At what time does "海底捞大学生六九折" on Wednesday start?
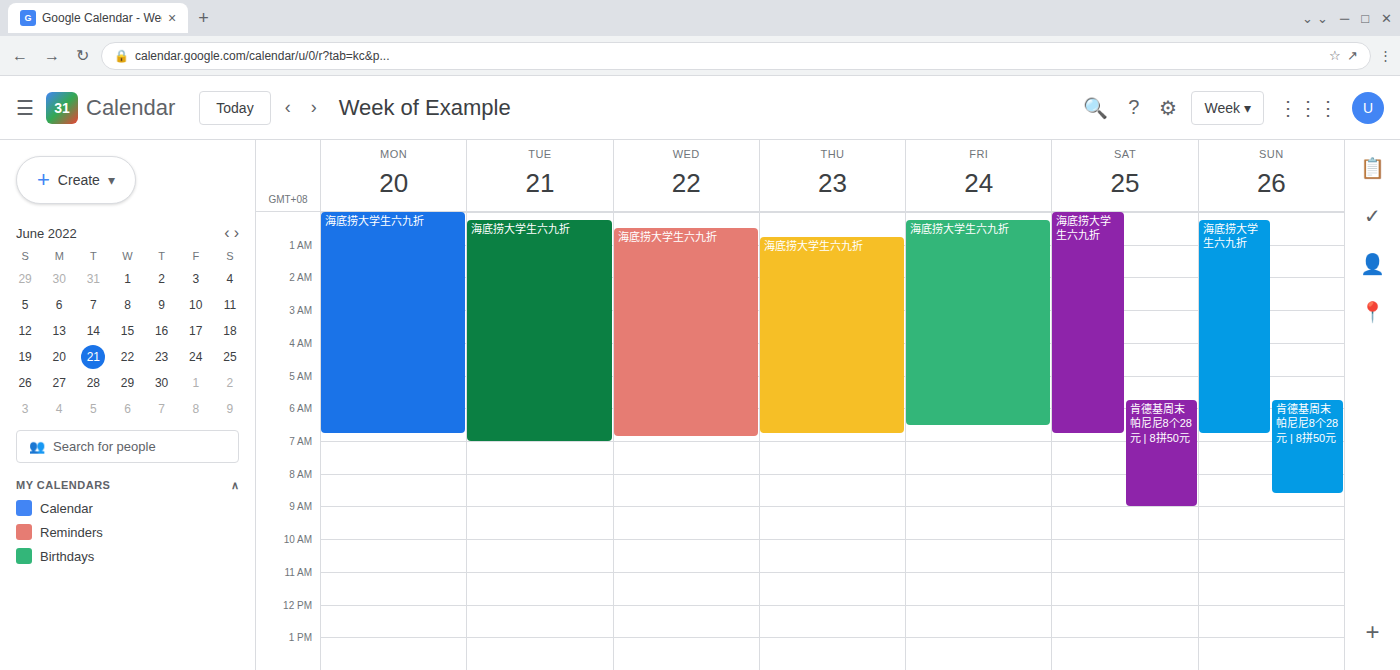
12:30 AM